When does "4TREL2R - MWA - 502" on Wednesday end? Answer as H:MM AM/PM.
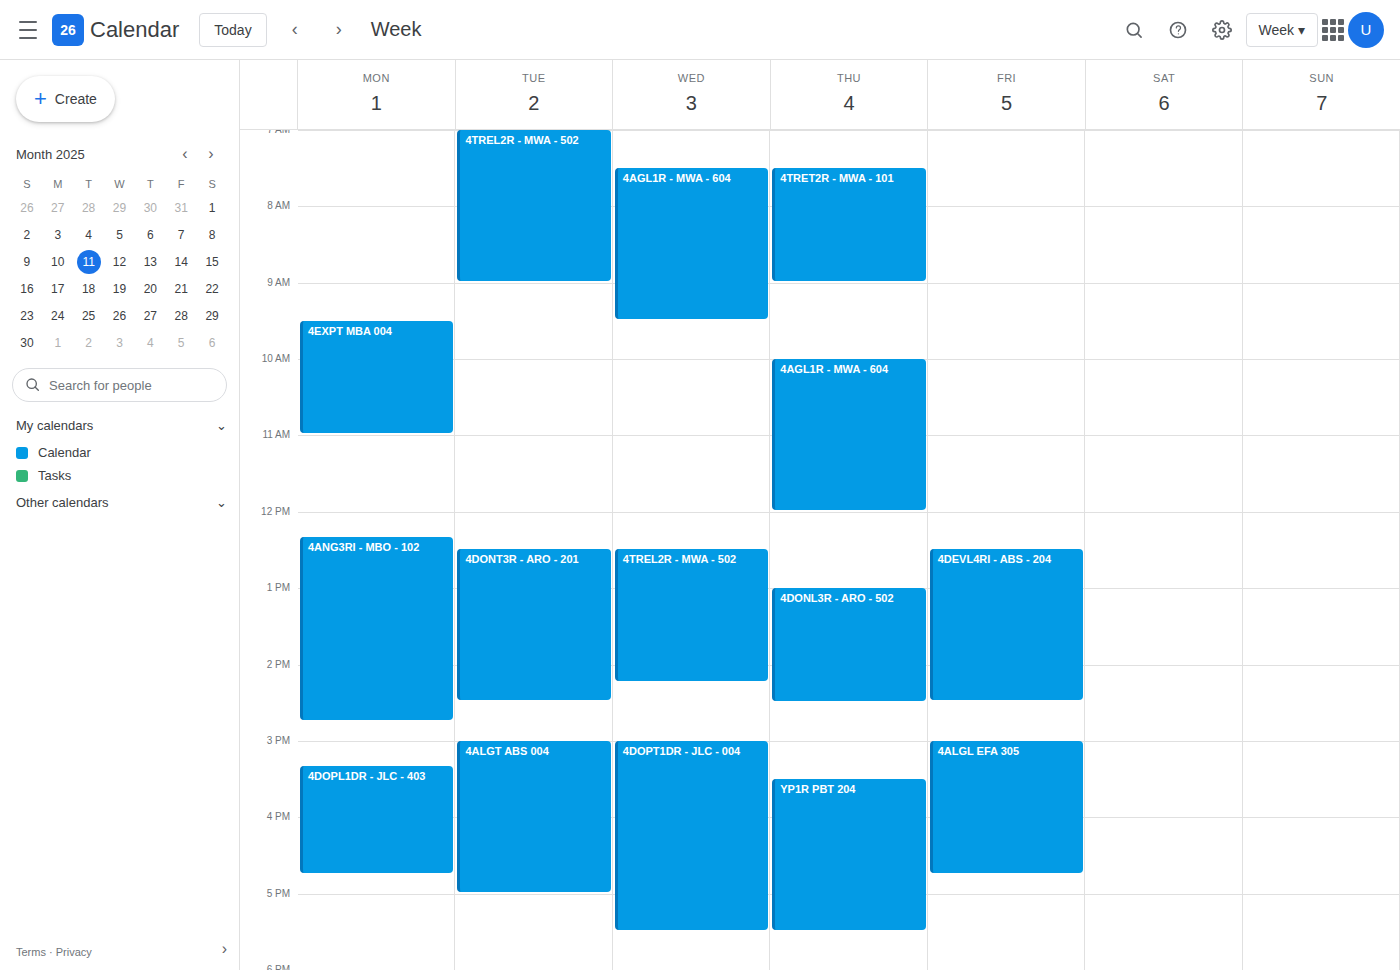
2:15 PM